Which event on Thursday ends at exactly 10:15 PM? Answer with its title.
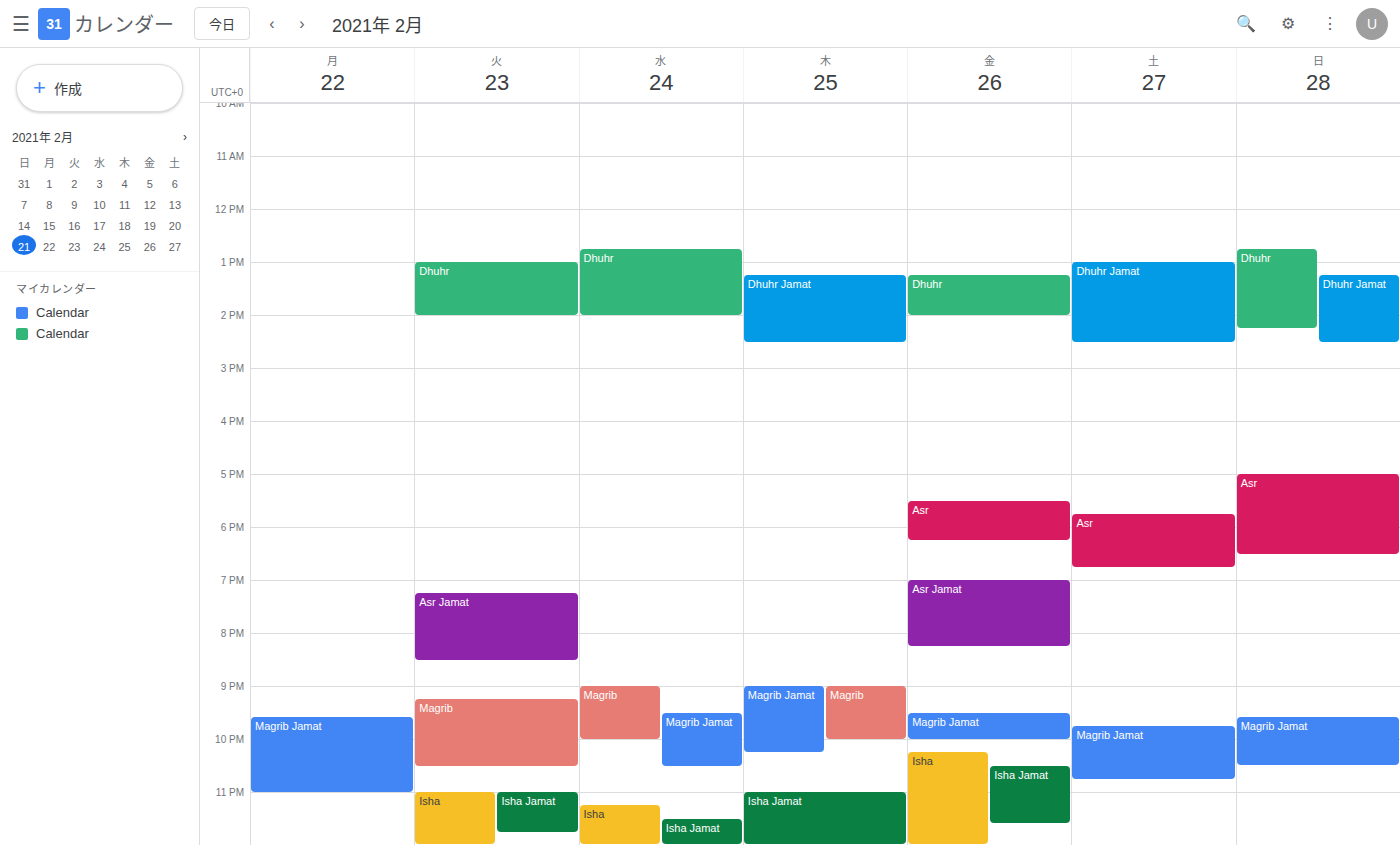
"Magrib Jamat"